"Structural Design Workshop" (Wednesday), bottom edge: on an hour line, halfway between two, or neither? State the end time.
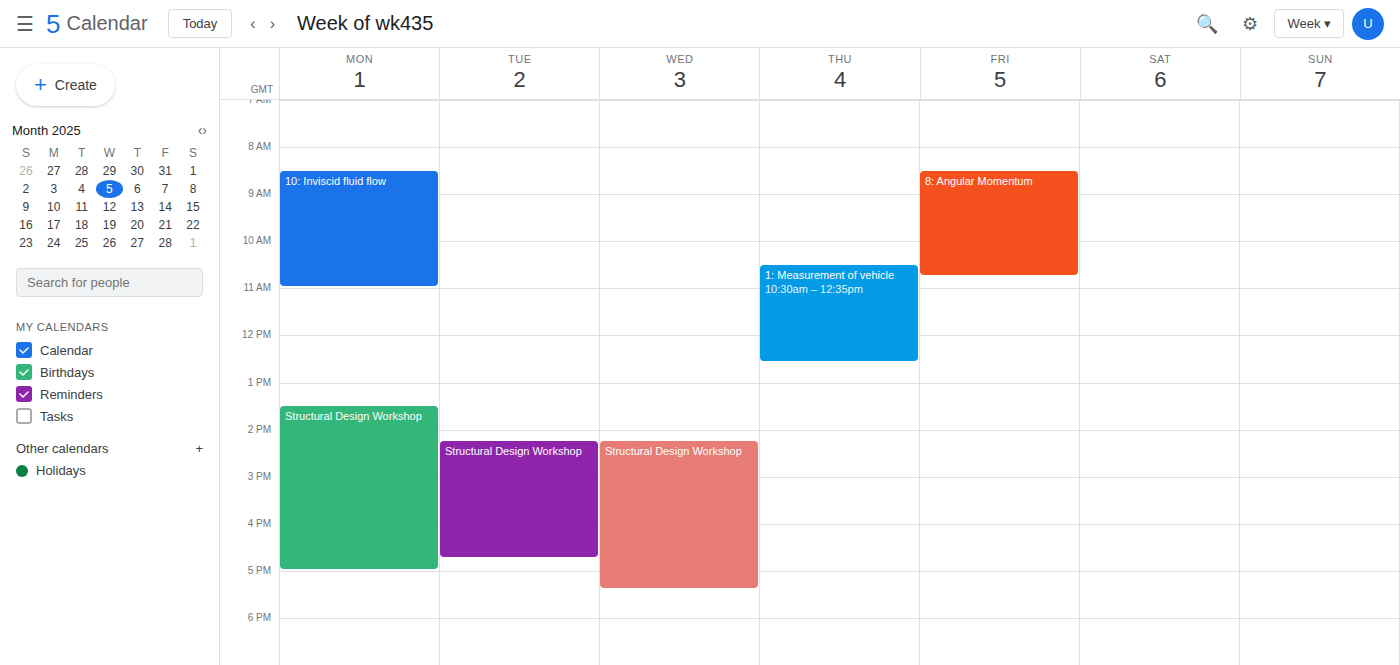
5:25 PM -- neither: 25 minutes below the 5 PM line and 35 minutes above the 6 PM line.